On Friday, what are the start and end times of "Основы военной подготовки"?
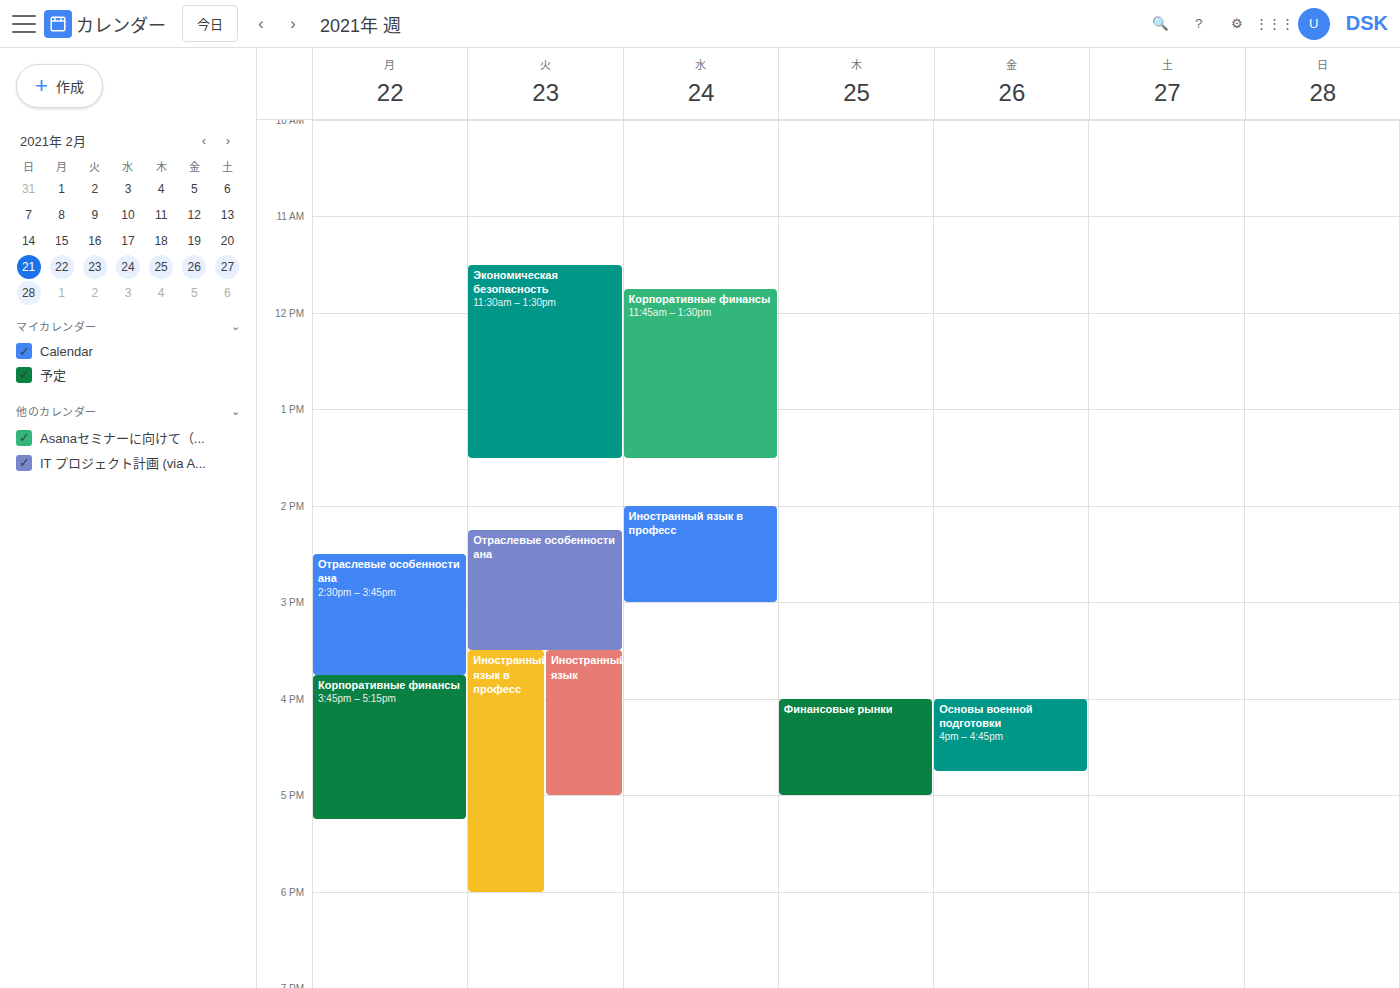
4:00 PM to 4:45 PM